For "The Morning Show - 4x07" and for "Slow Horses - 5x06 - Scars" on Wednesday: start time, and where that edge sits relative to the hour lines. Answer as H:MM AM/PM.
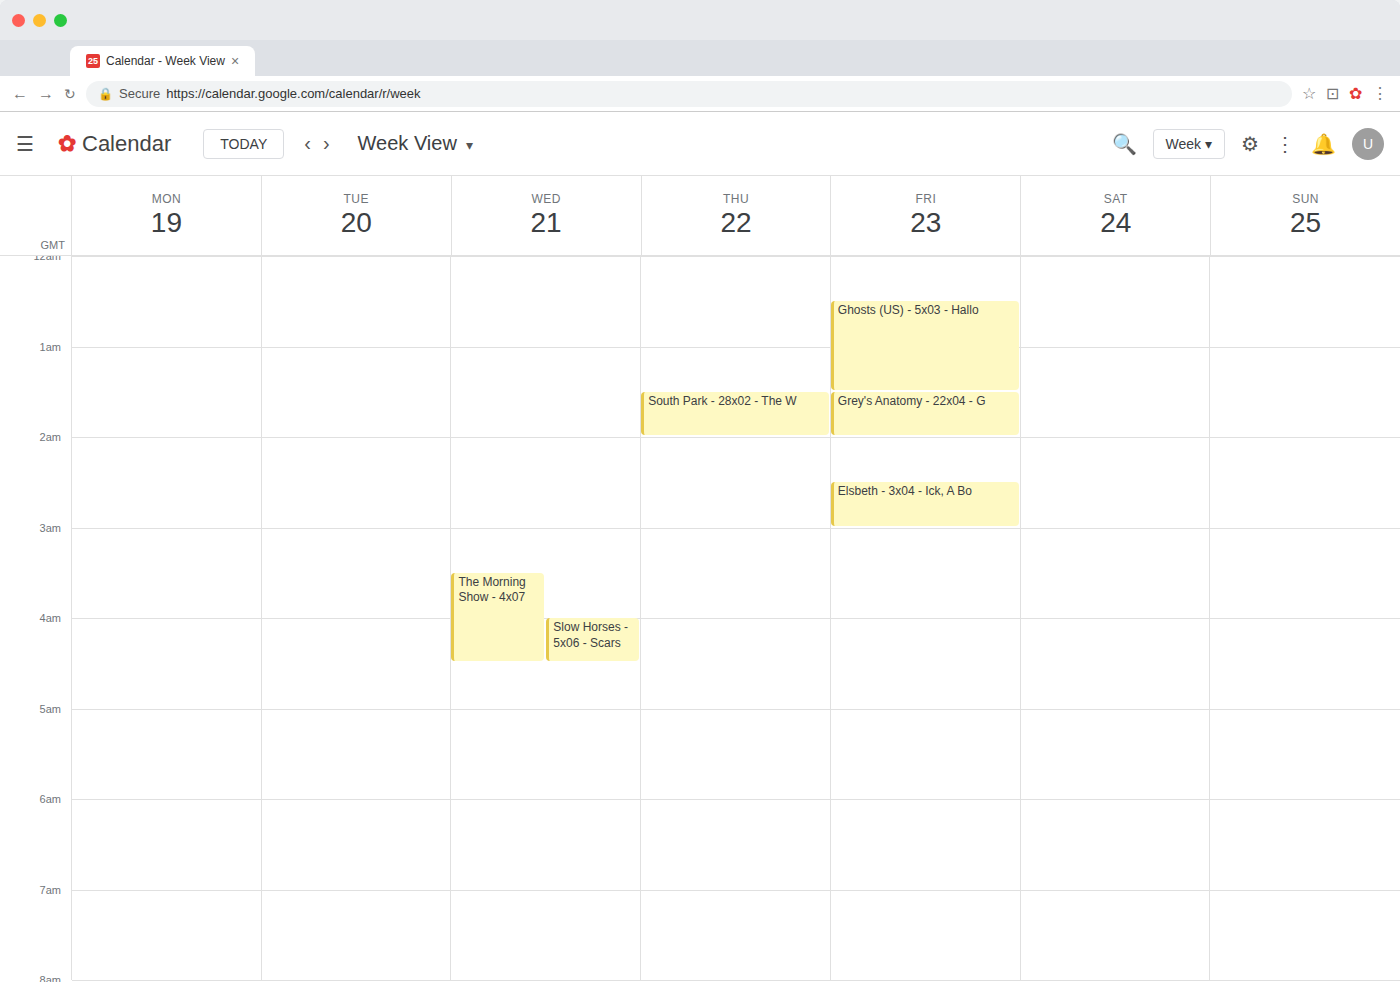
"The Morning Show - 4x07": 3:30 AM, halfway between the 3 AM and 4 AM lines. "Slow Horses - 5x06 - Scars": 4:00 AM, exactly on the 4 AM line.